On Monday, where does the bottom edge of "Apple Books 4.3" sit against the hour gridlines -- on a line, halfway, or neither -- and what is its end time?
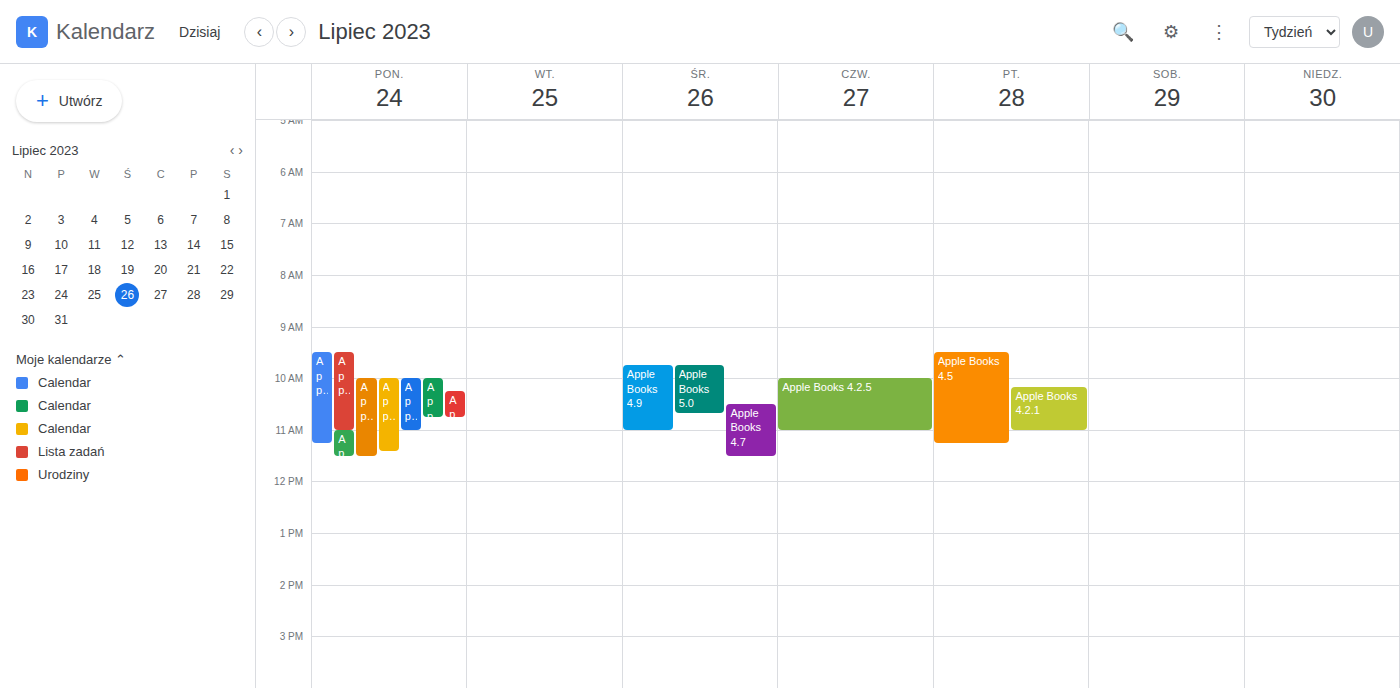
11:25 AM -- neither: 25 minutes below the 11 AM line and 35 minutes above the 12 PM line.